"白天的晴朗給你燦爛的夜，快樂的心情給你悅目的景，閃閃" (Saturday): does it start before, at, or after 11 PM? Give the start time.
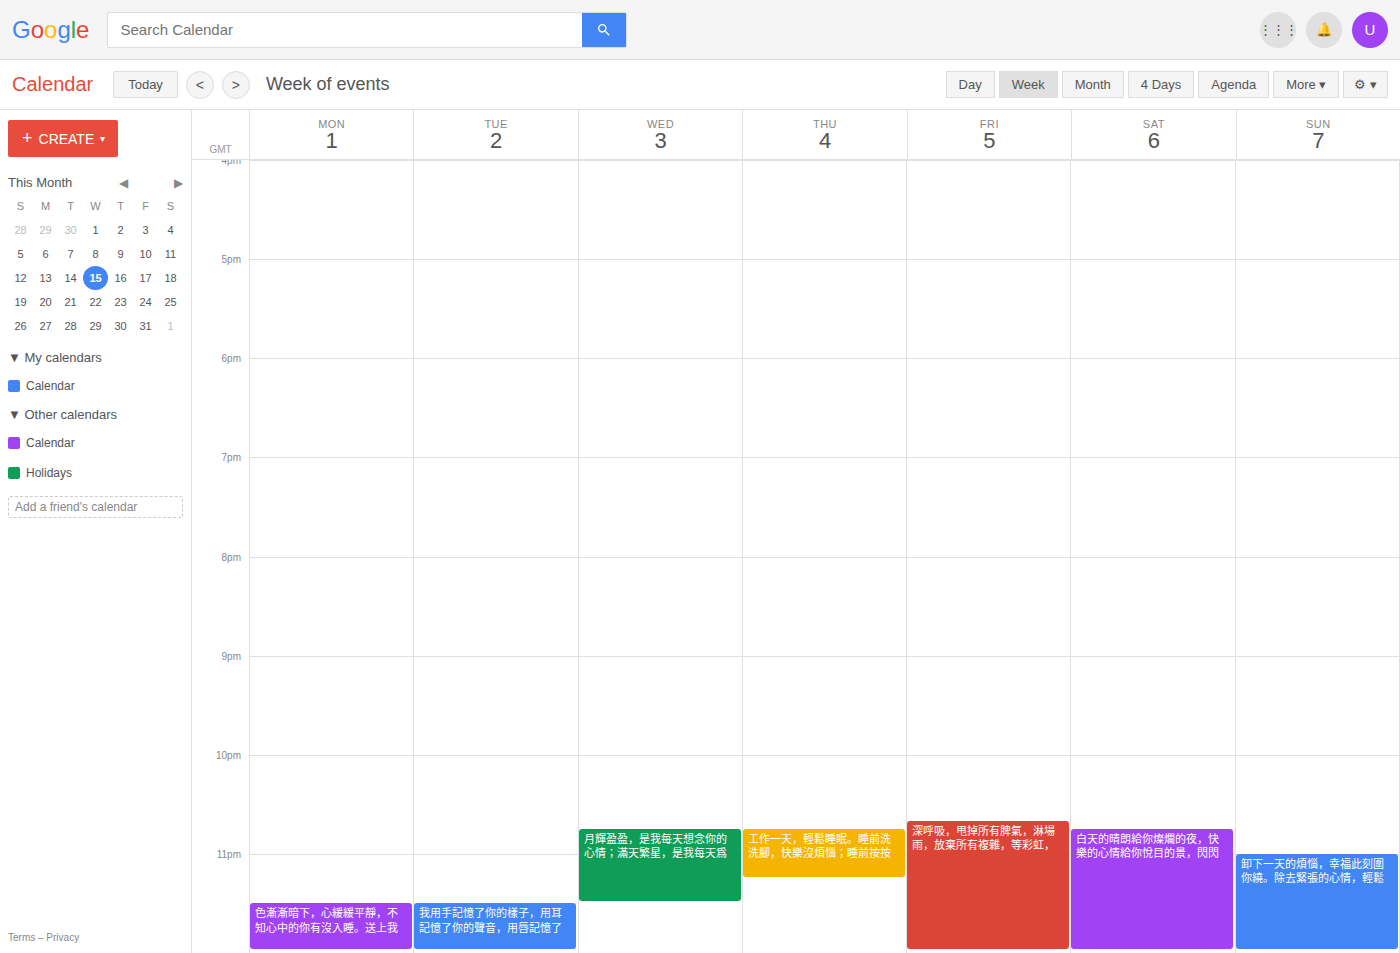
10:45 PM -- before 11 PM, 15 minutes above the 11 PM line.